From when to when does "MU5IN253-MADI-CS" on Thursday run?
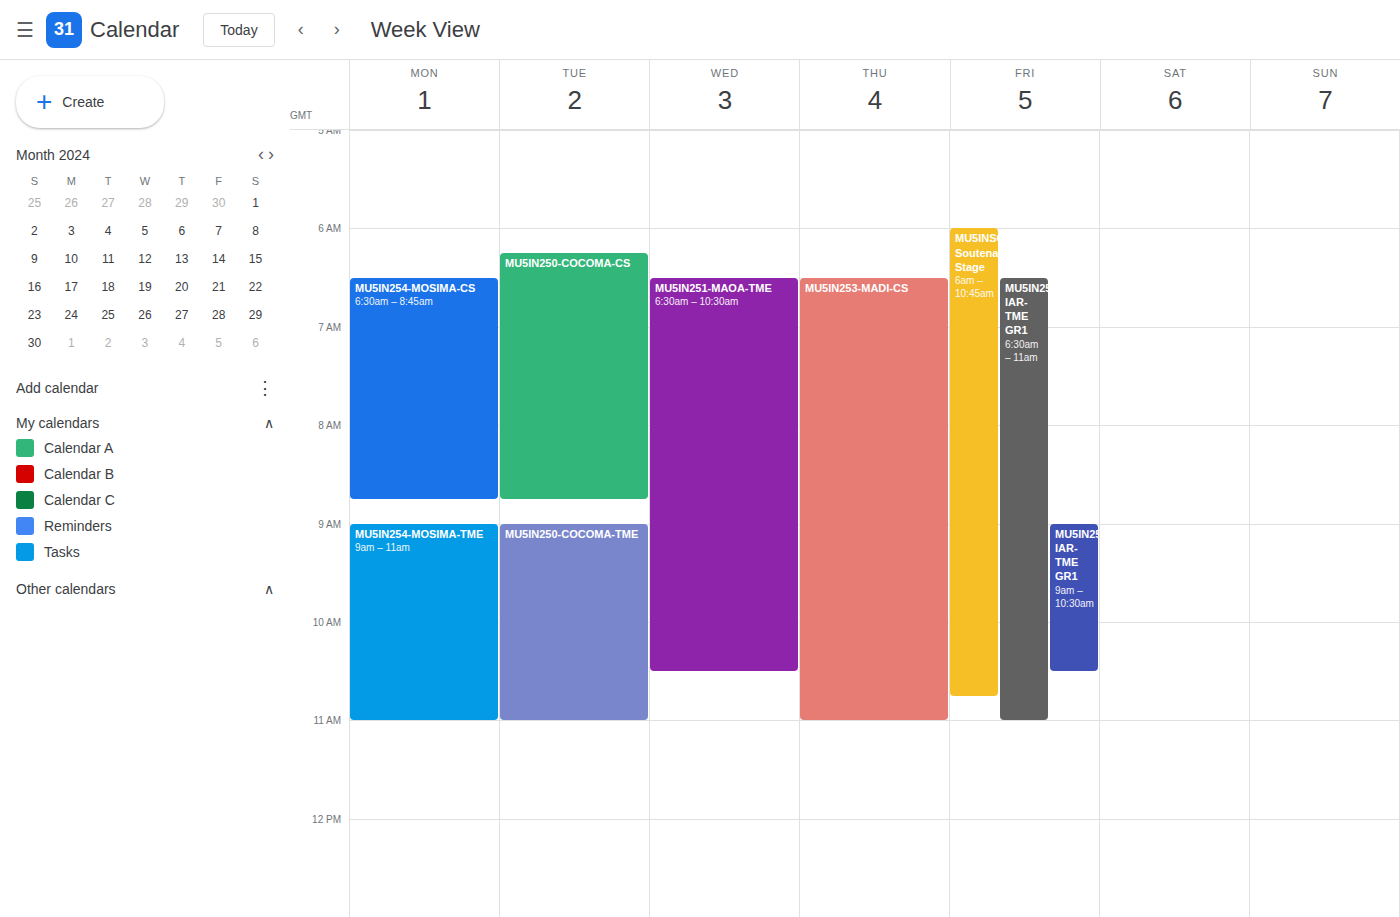
6:30 AM to 11:00 AM